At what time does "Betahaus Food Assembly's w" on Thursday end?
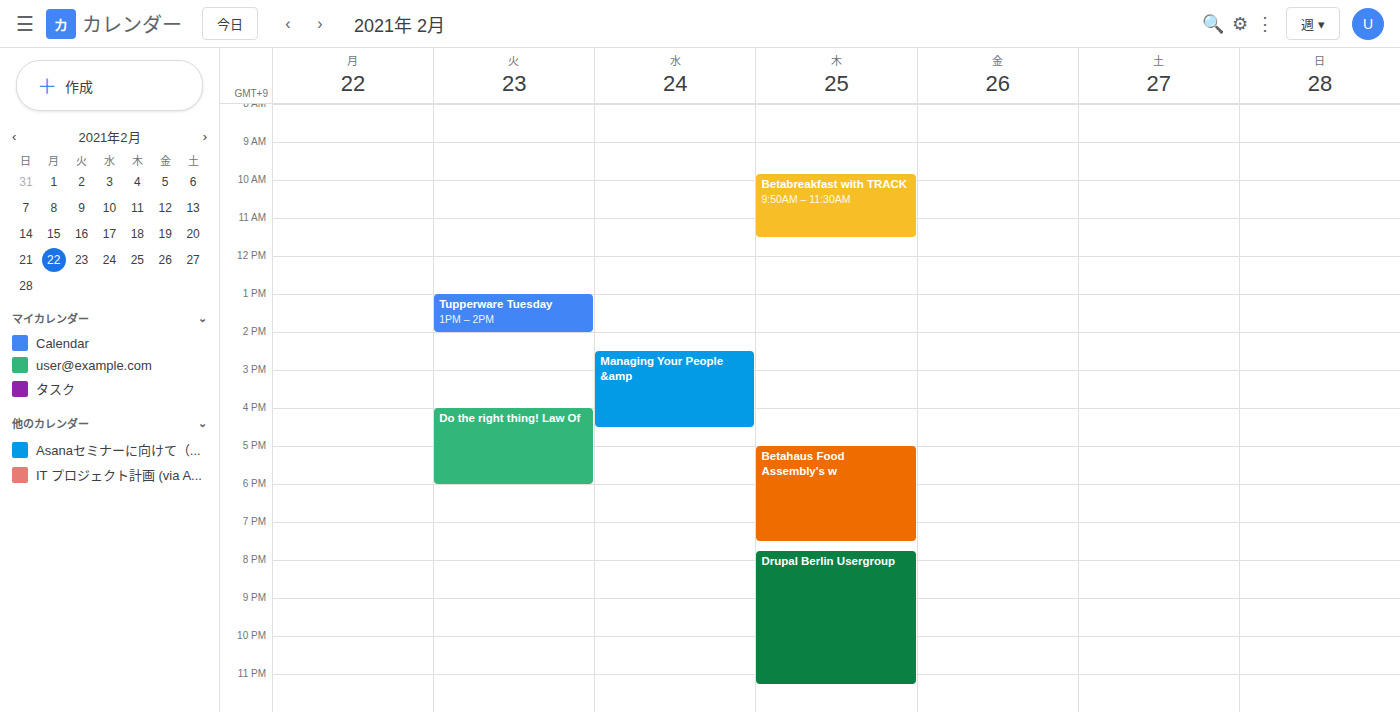
19:30